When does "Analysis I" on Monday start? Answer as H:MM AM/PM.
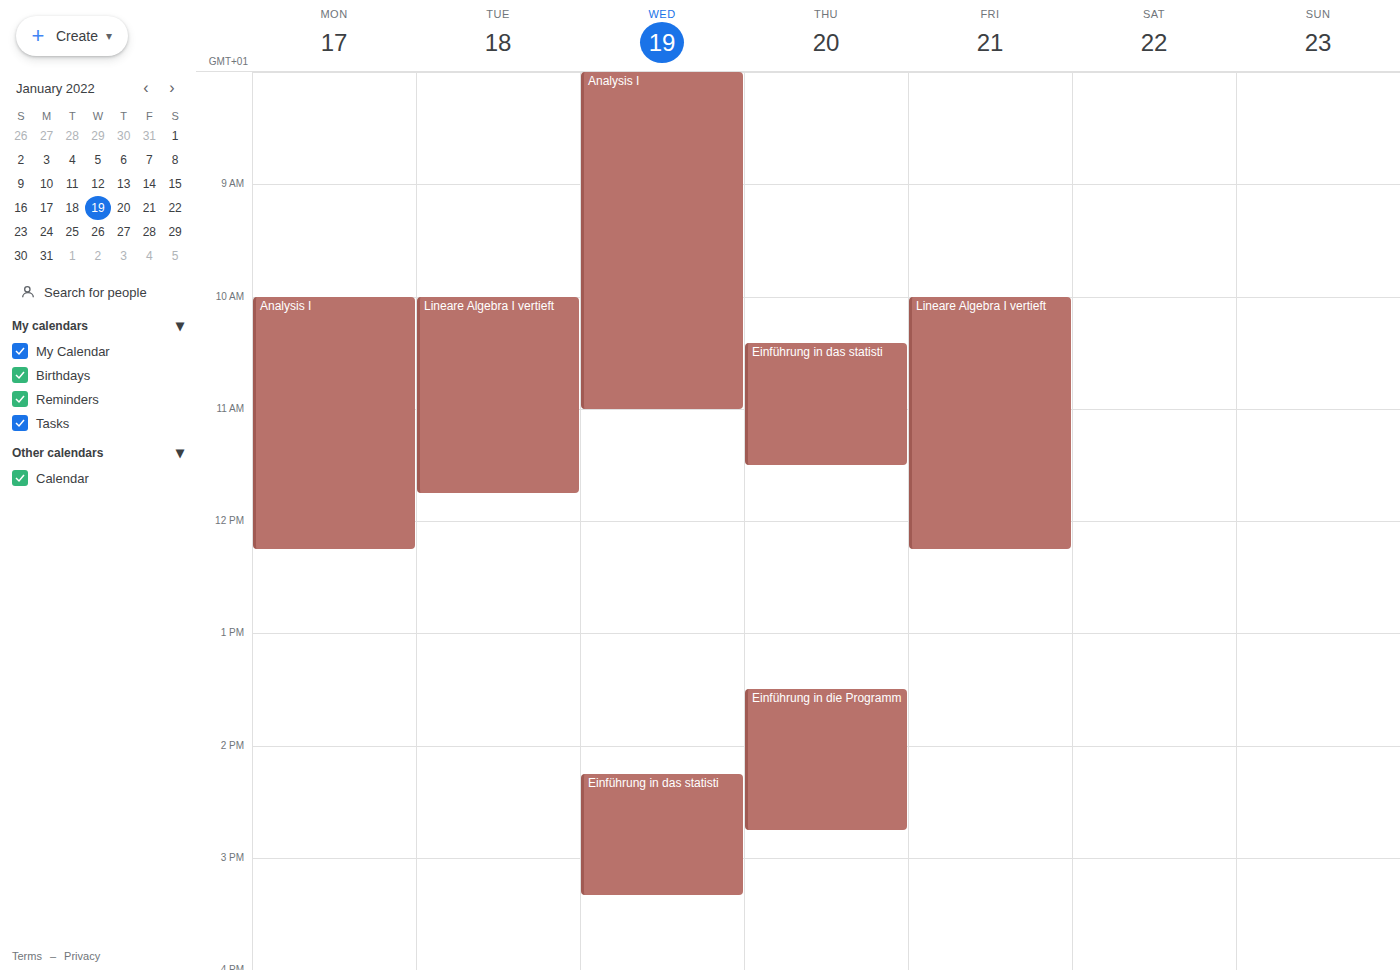
10:00 AM